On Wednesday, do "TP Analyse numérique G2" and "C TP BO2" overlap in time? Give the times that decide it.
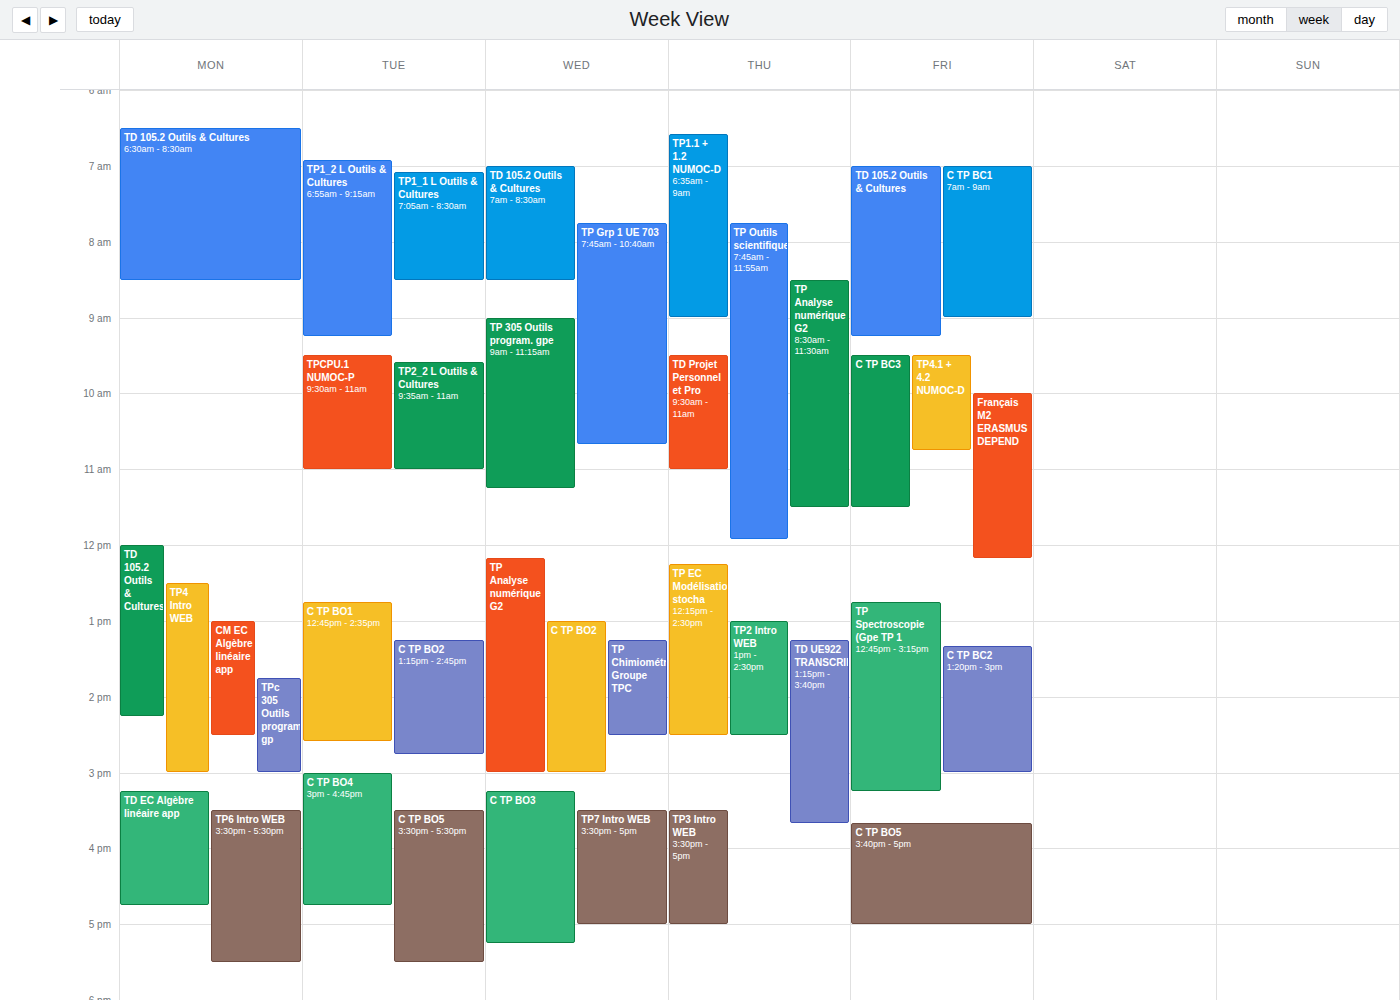
"C TP BO2" starts at 1:00 PM, before "TP Analyse numérique G2" ends at 3:00 PM -- they overlap.